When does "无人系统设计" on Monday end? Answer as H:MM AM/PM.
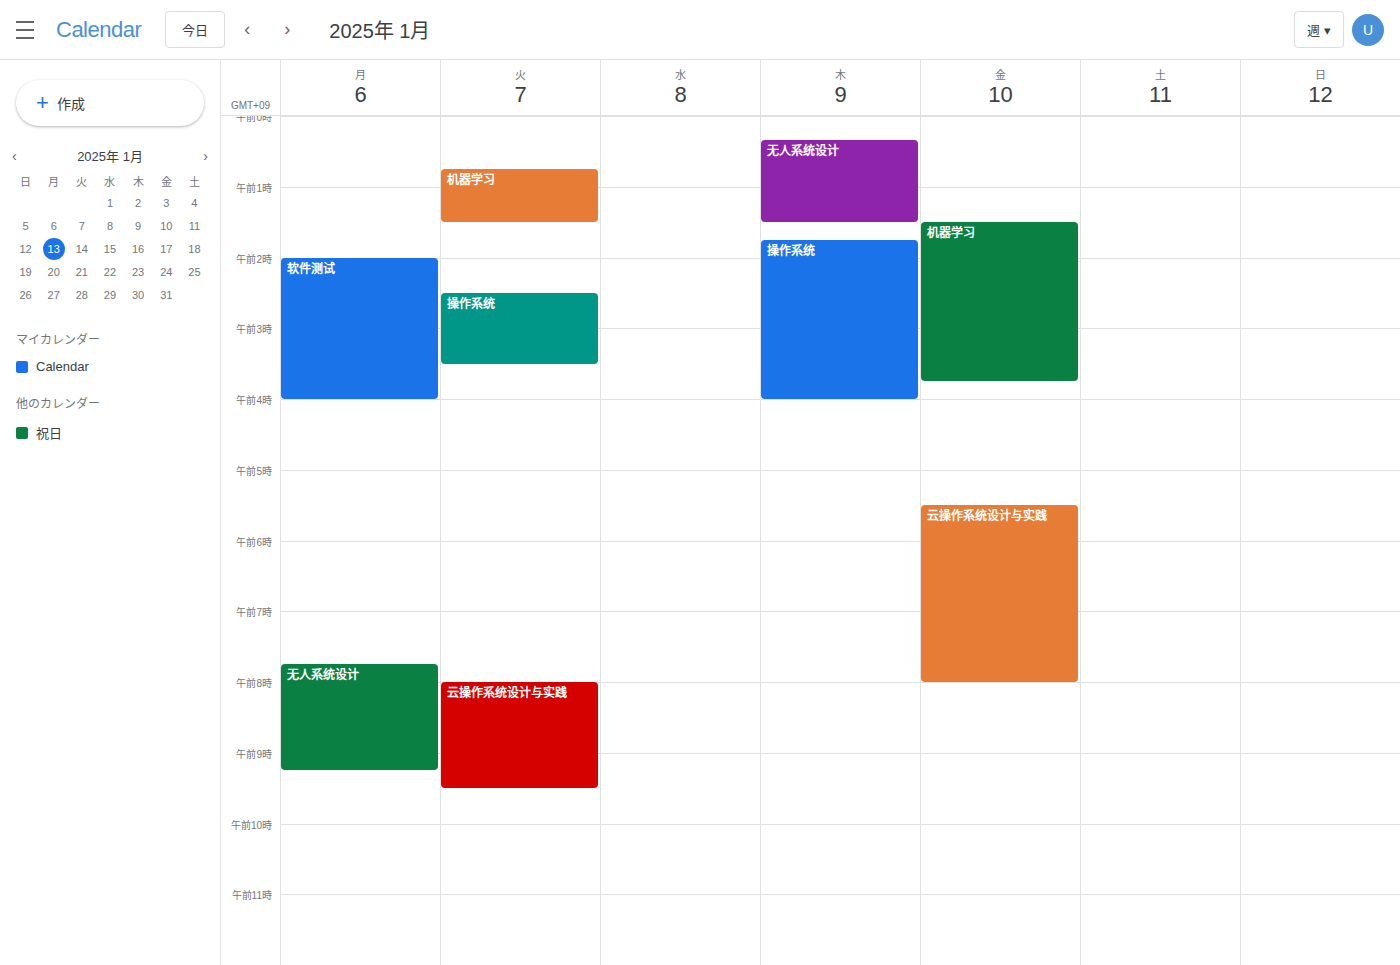
9:15 AM